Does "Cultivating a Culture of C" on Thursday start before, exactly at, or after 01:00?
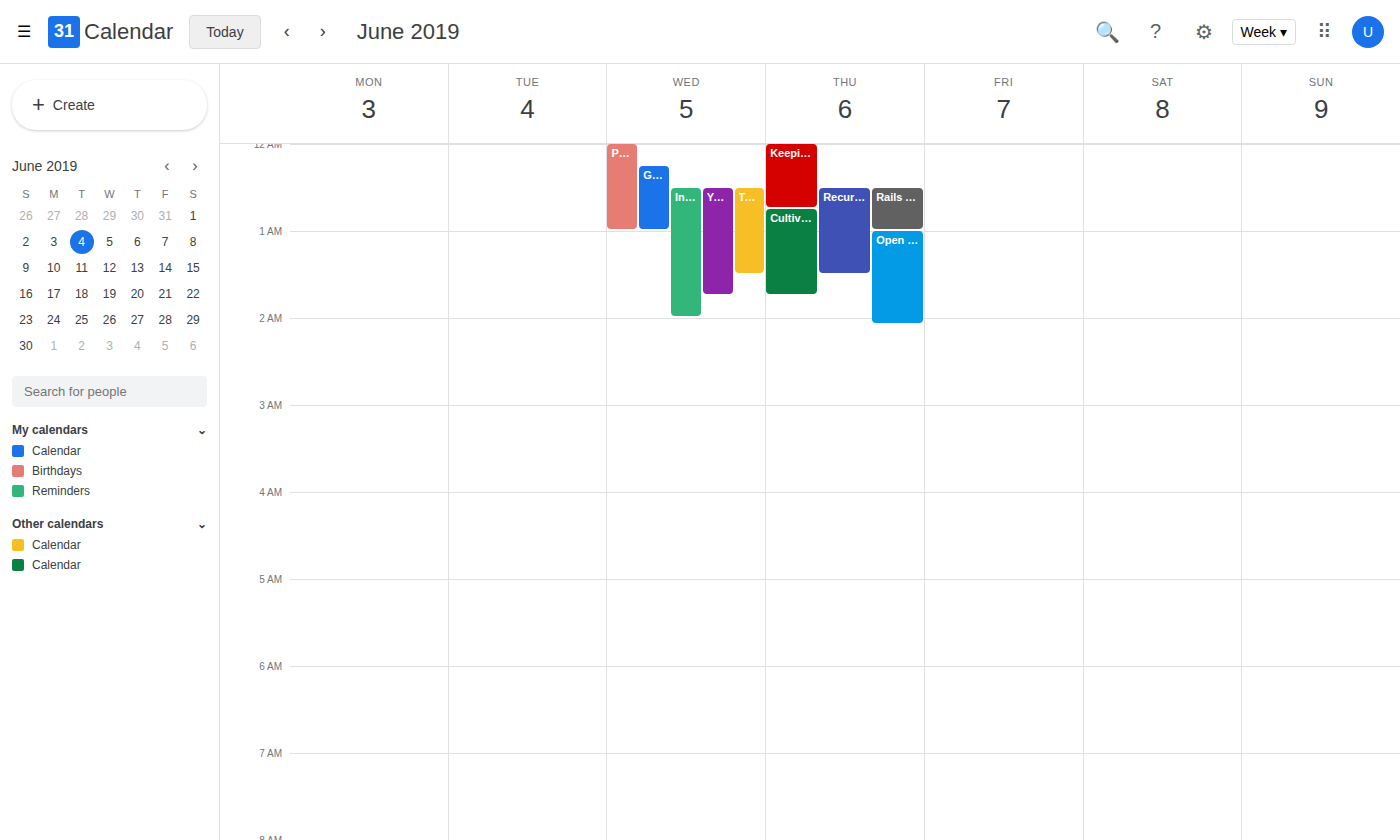
00:45 -- before 01:00, 15 minutes above the 01:00 line.